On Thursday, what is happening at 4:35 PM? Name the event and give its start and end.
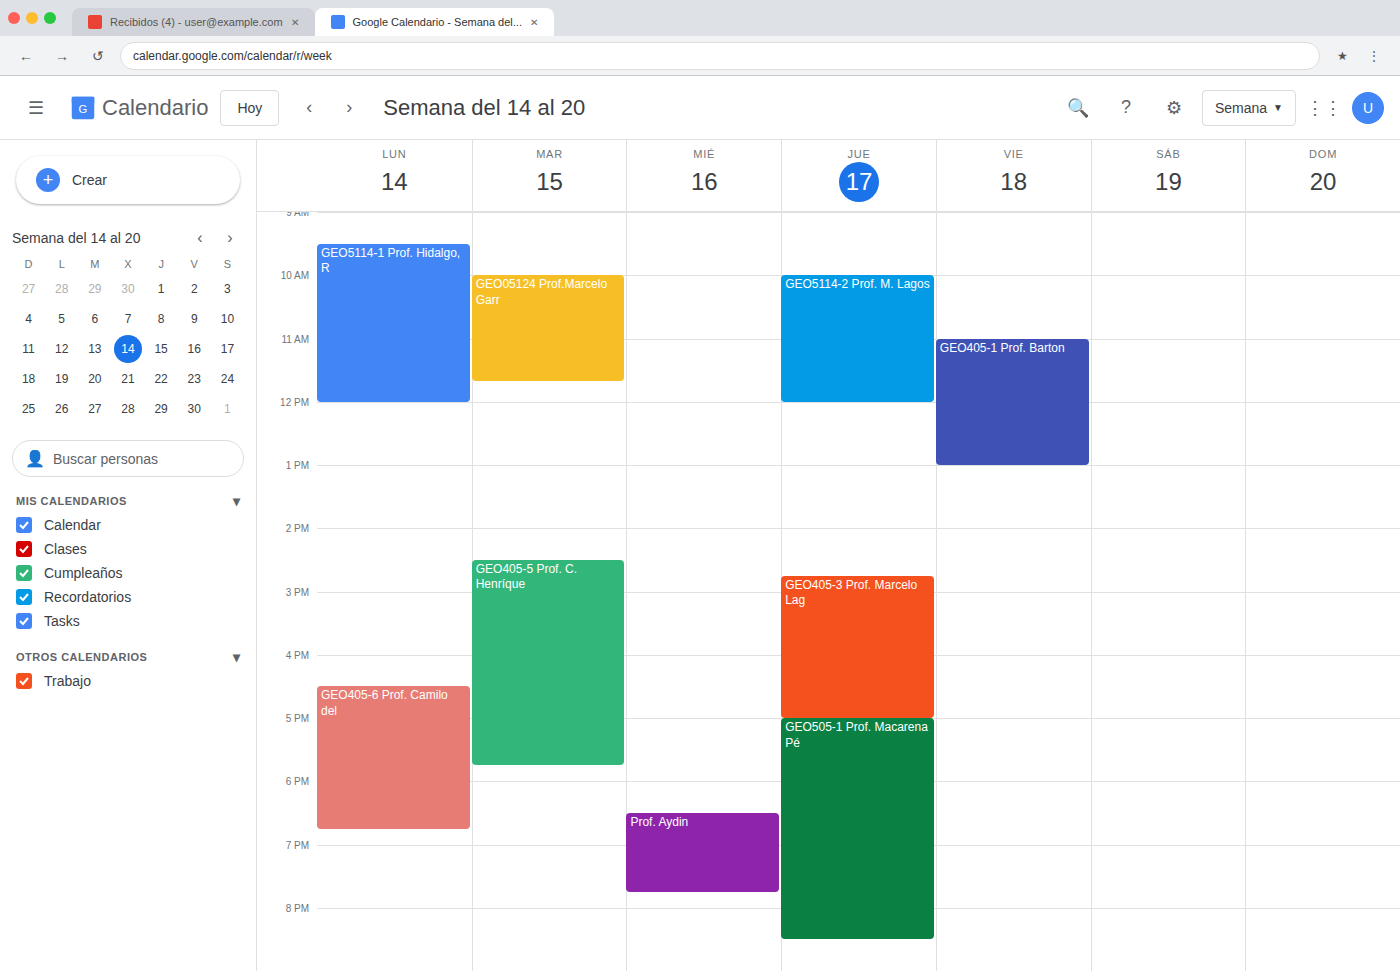
"GEO405-3 Prof. Marcelo Lag", 2:45 PM to 5:00 PM